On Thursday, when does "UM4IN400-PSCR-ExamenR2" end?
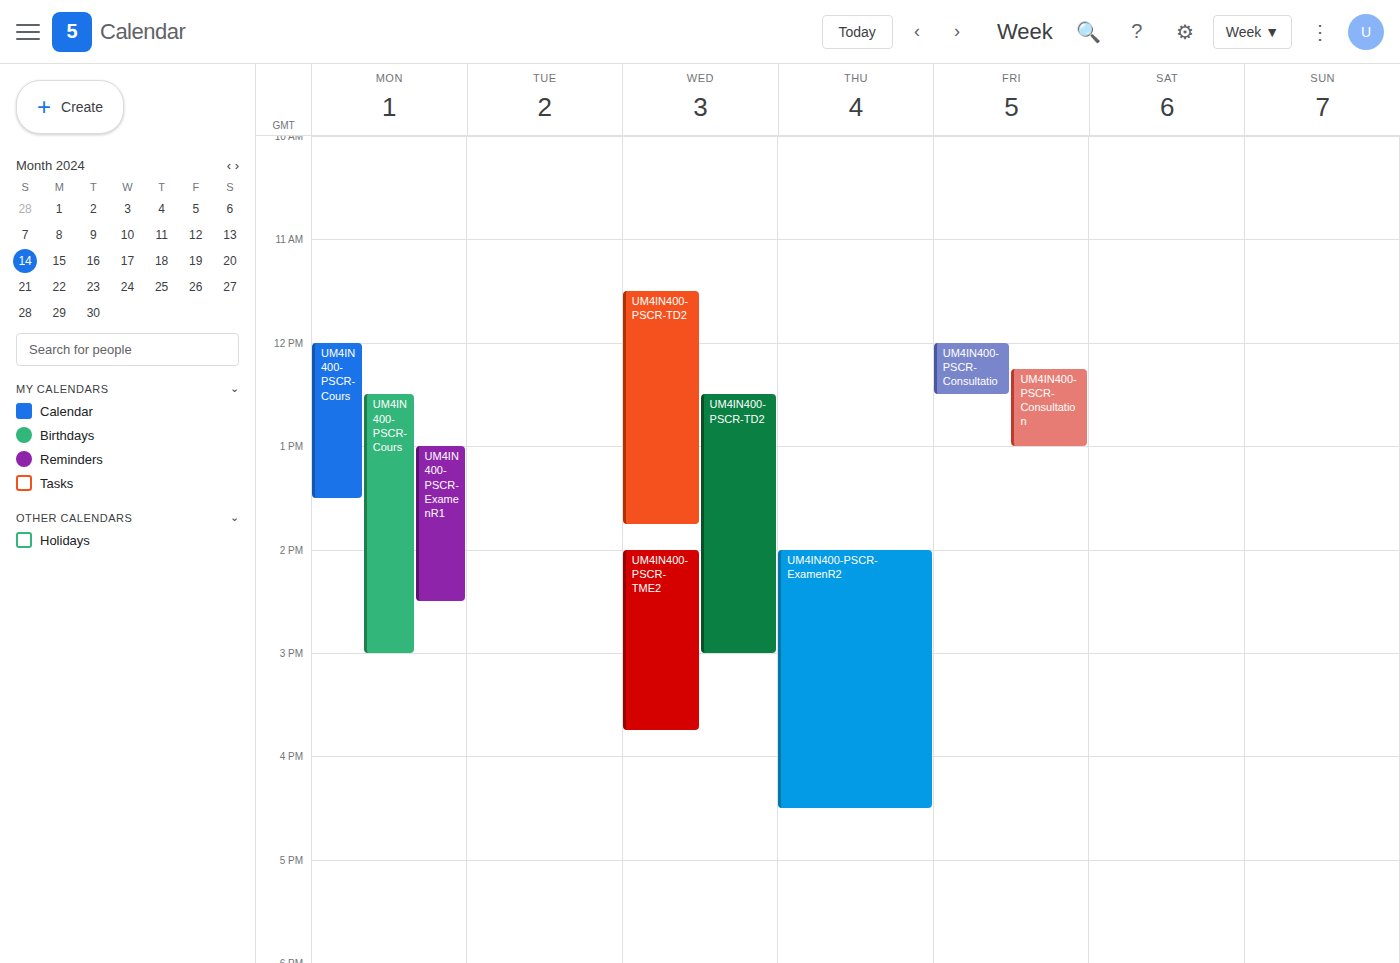
4:30 PM